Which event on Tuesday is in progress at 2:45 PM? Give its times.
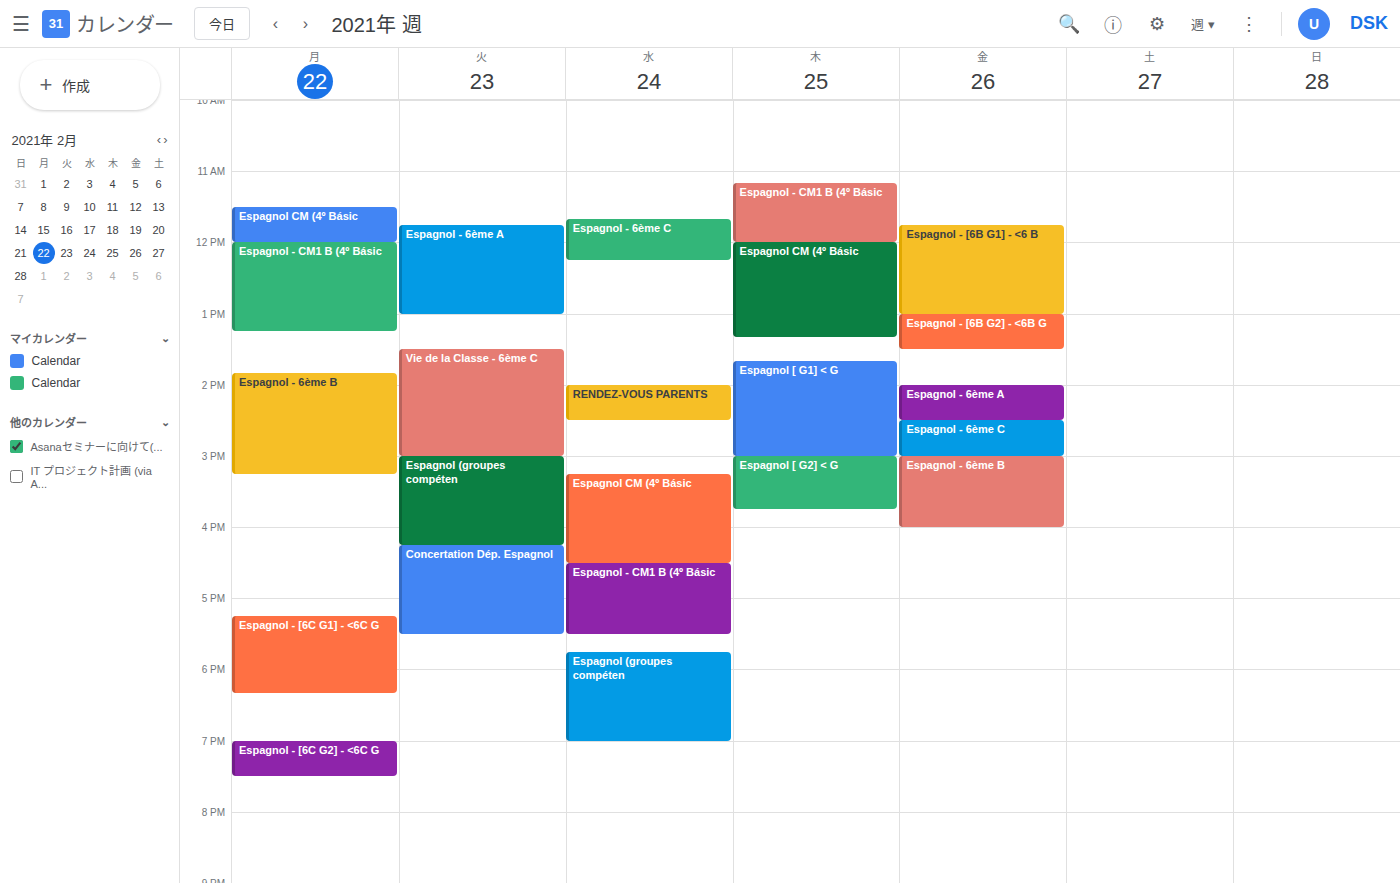
"Vie de la Classe - 6ème C", 1:30 PM to 3:00 PM